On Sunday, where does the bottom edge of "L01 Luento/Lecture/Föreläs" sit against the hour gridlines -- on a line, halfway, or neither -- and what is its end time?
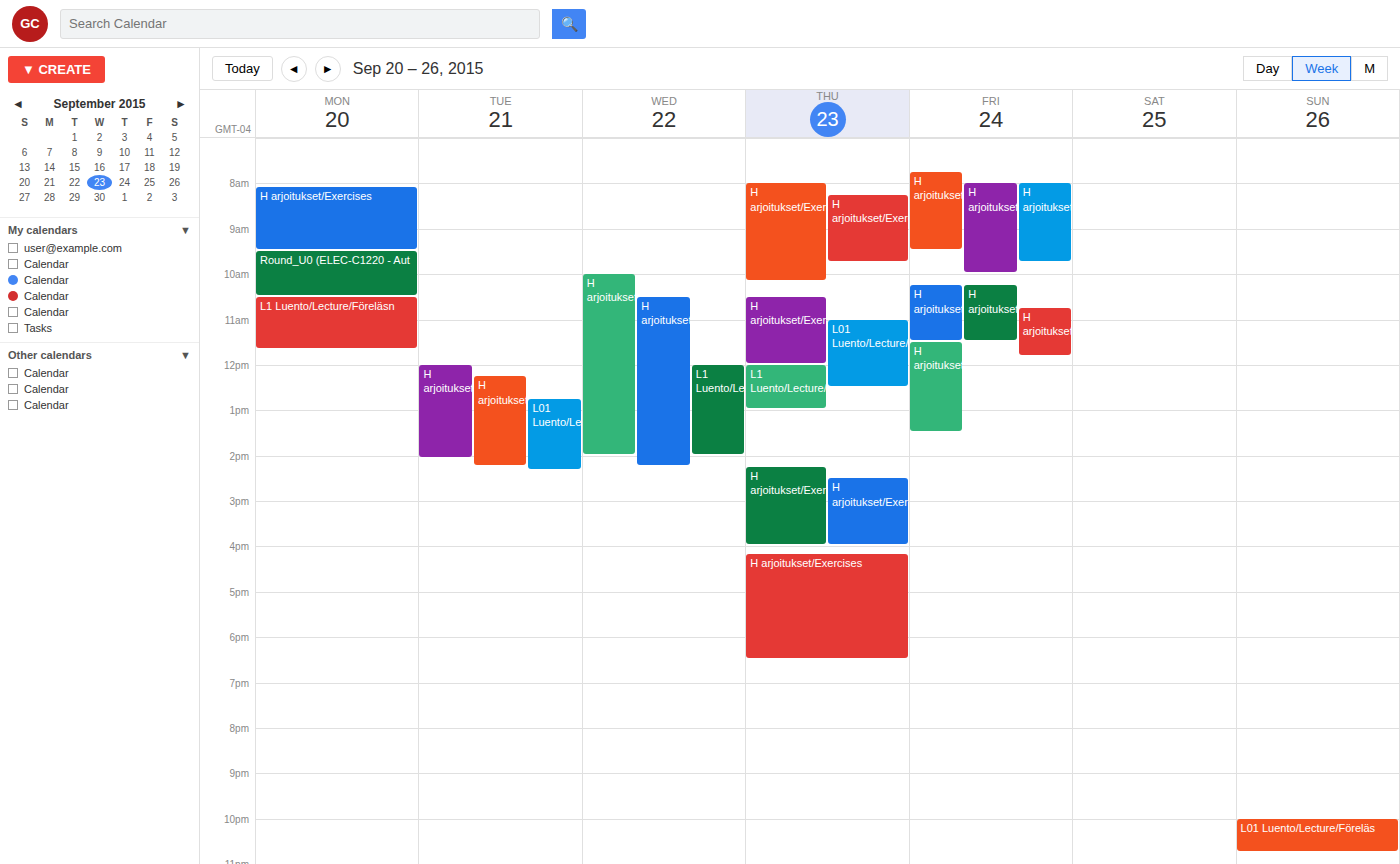
10:45 PM -- neither: three quarters of the way from the 10 PM line to the 11 PM line.